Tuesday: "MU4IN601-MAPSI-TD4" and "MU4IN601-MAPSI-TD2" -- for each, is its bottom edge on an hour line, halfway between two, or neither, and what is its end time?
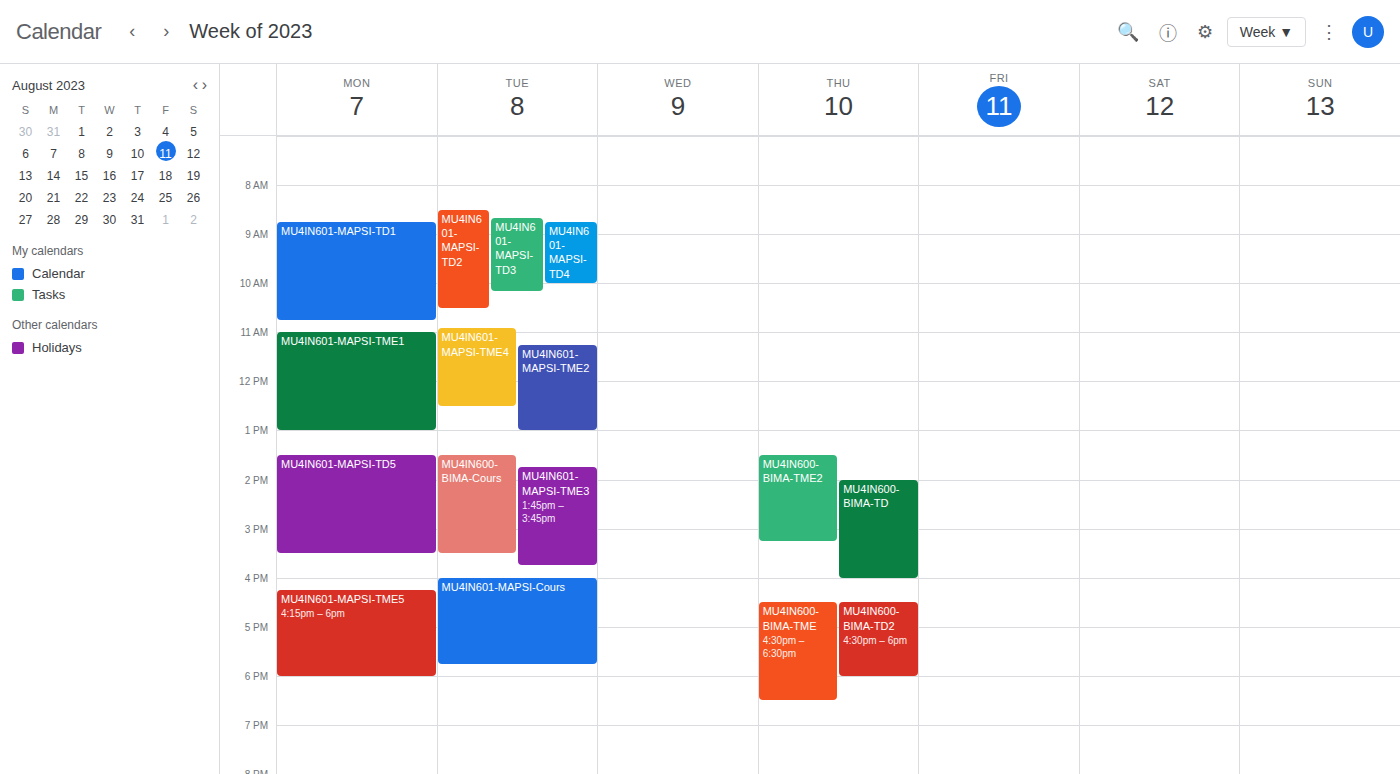
"MU4IN601-MAPSI-TD4": 10:00 AM, exactly on the 10 AM line. "MU4IN601-MAPSI-TD2": 10:30 AM, halfway between the 10 AM and 11 AM lines.